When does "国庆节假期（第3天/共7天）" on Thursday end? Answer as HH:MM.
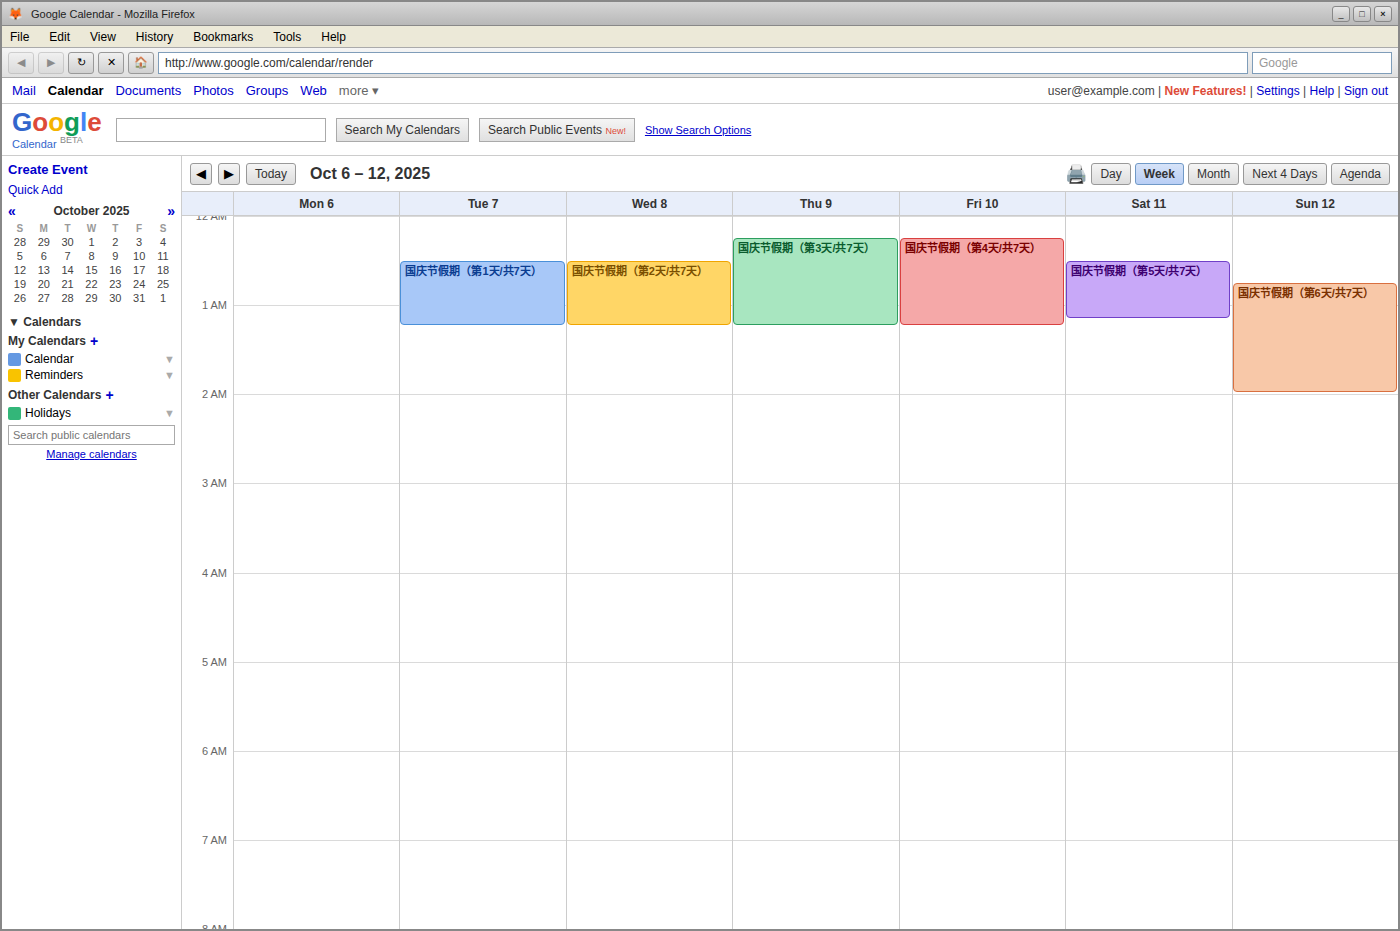
01:15